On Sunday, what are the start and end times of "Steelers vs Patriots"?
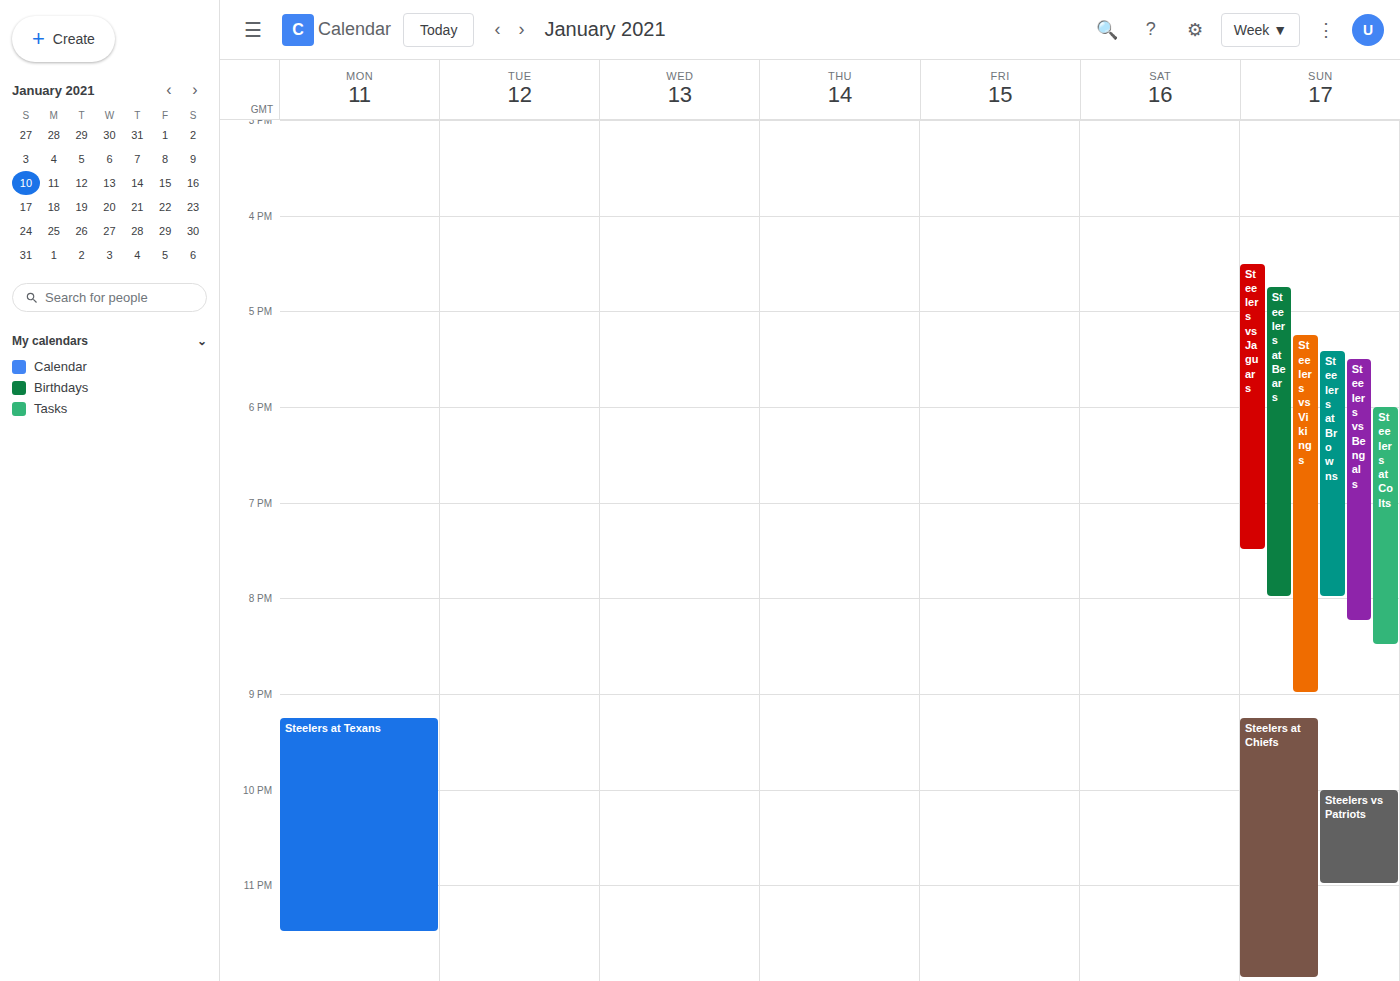
10:00 PM to 11:00 PM